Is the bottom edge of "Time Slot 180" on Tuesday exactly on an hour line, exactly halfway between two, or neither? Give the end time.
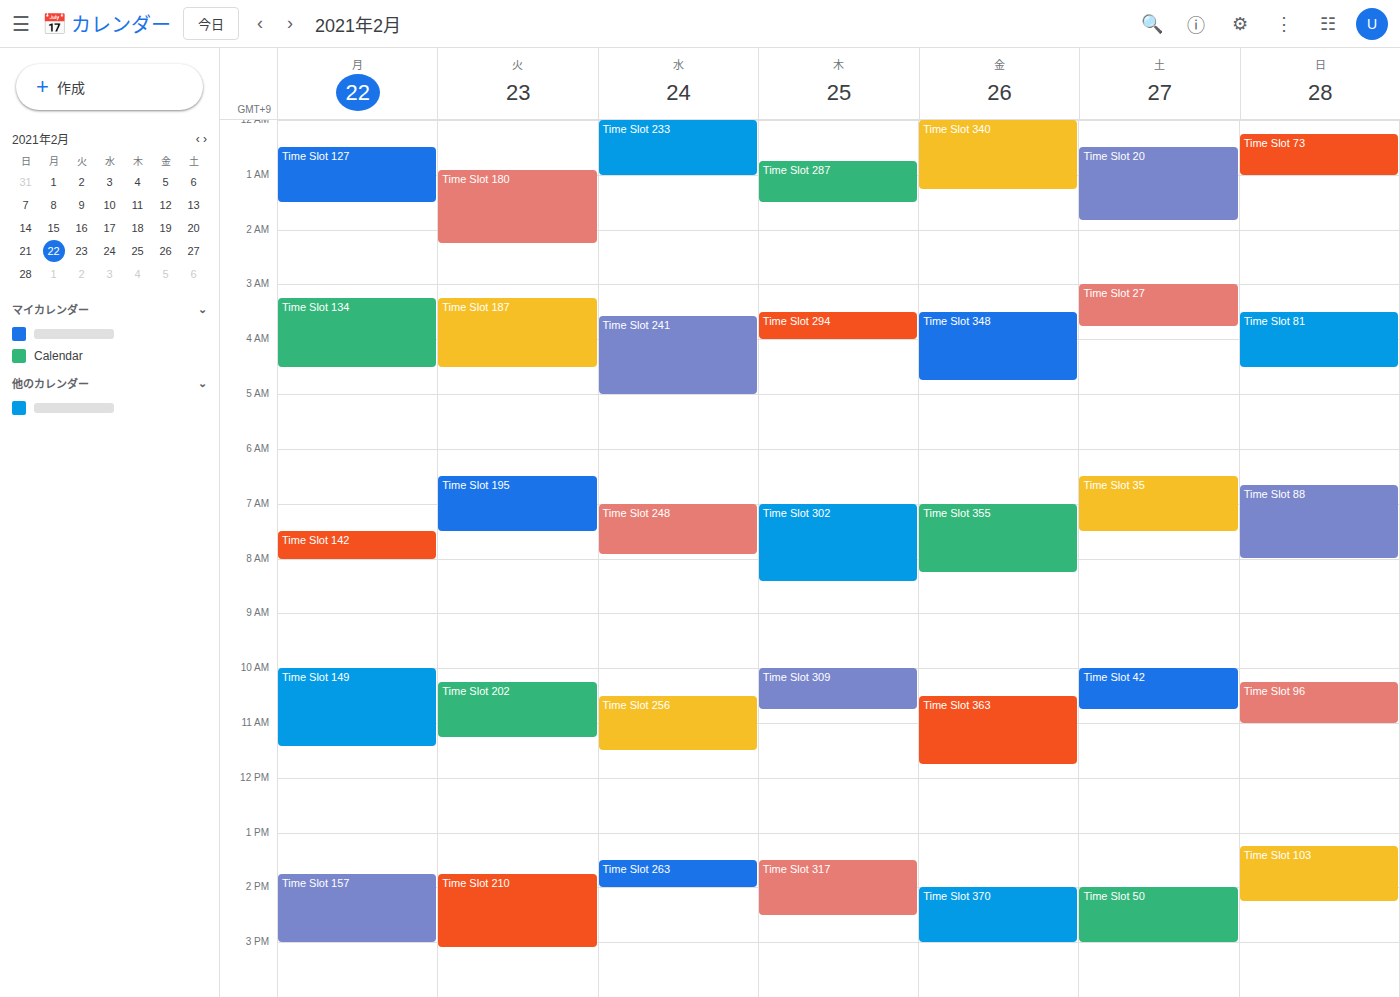
02:15 -- neither: a quarter of the way from the 02:00 line to the 03:00 line.